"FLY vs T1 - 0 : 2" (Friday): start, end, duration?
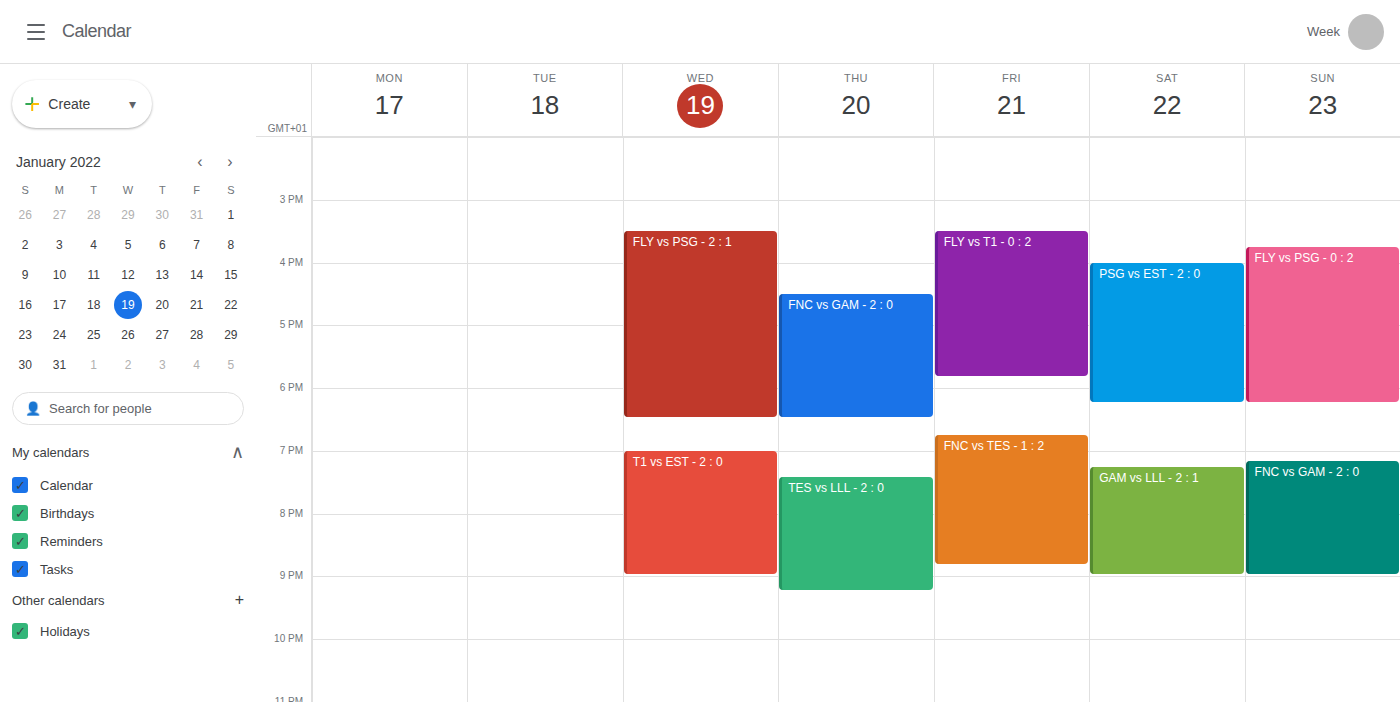
3:30 PM to 5:50 PM, 2 hours 20 minutes